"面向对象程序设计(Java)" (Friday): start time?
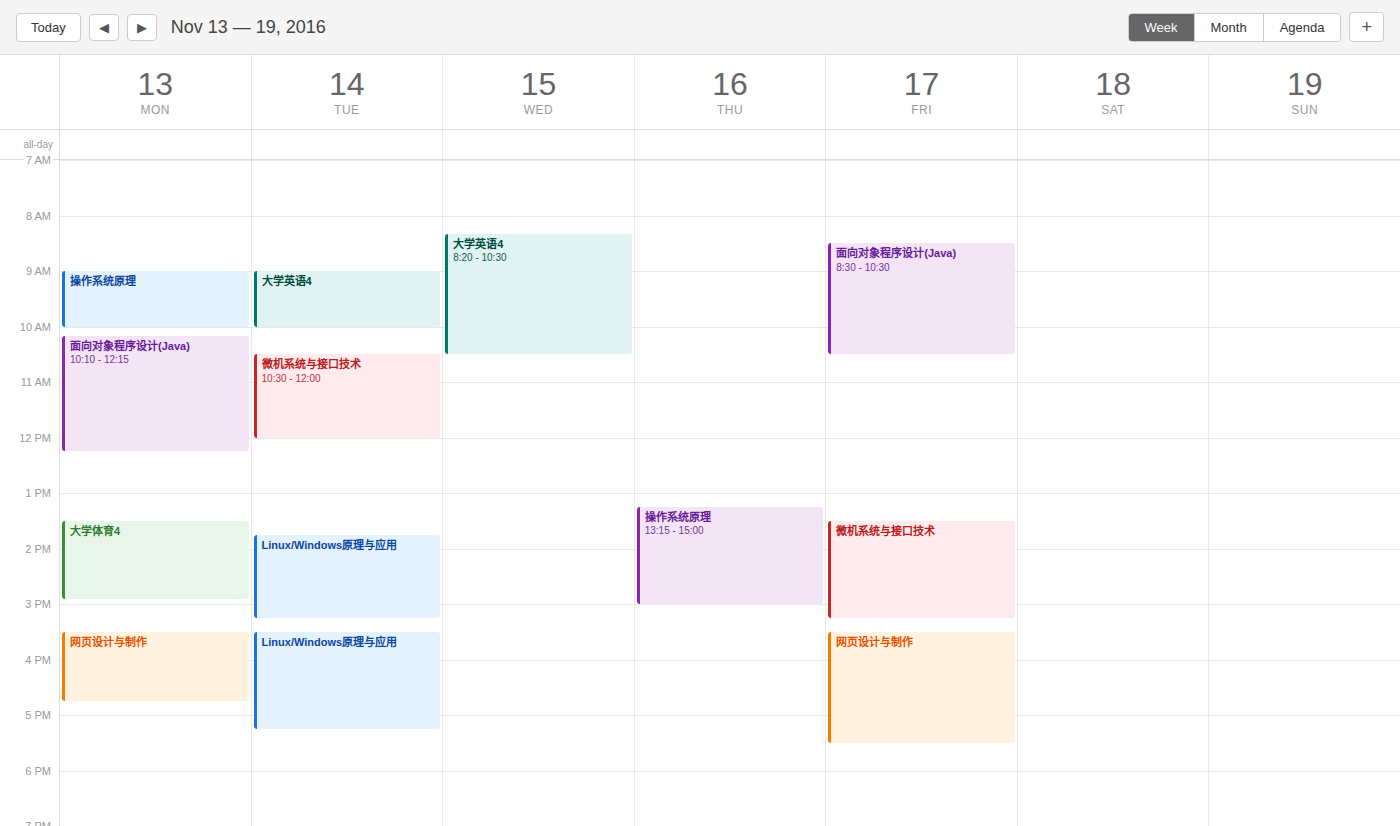
8:30 AM